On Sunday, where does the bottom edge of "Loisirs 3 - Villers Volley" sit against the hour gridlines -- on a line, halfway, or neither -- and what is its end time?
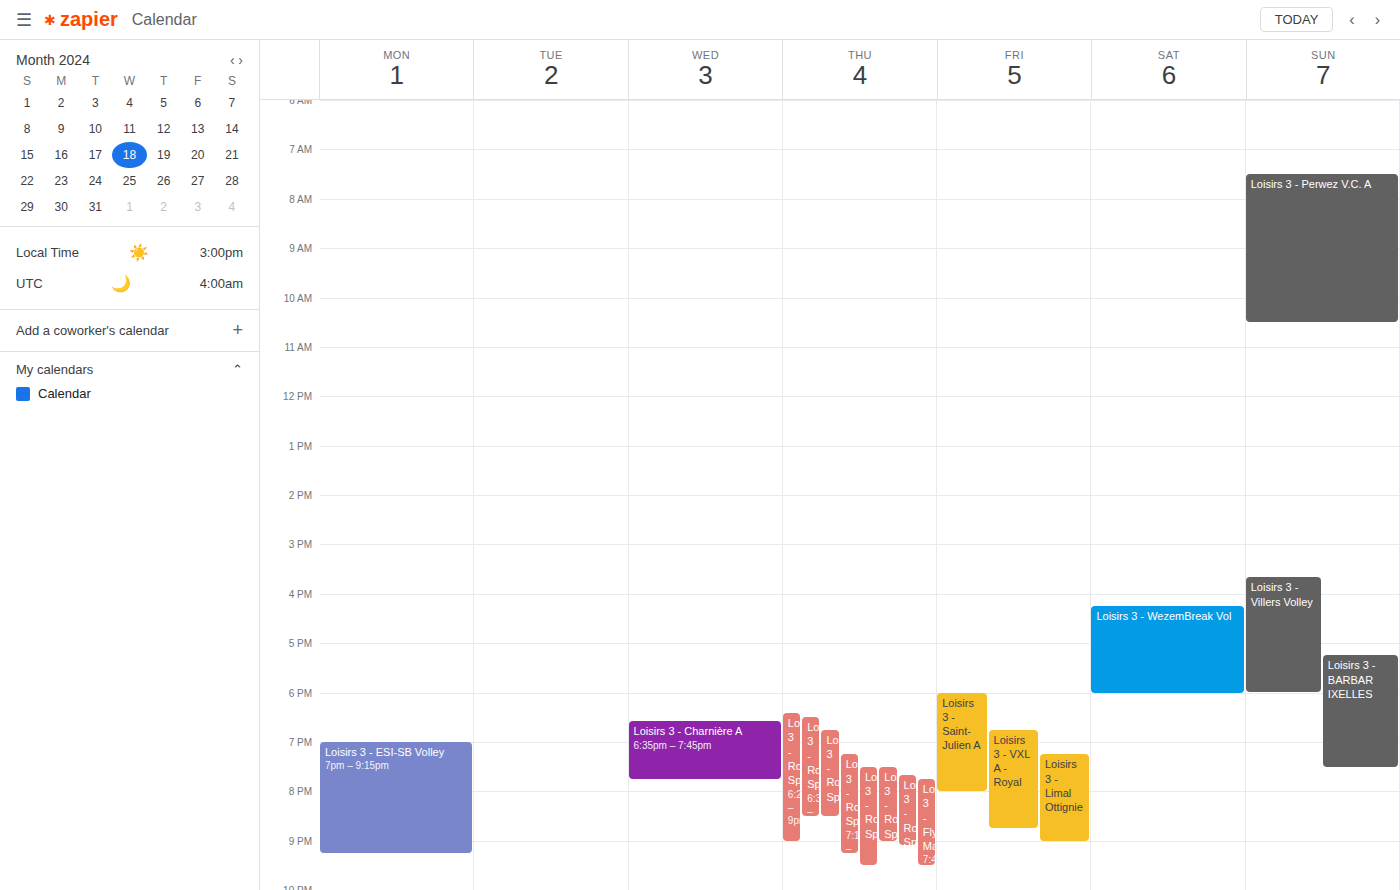
18:00 -- exactly on the 18:00 line.